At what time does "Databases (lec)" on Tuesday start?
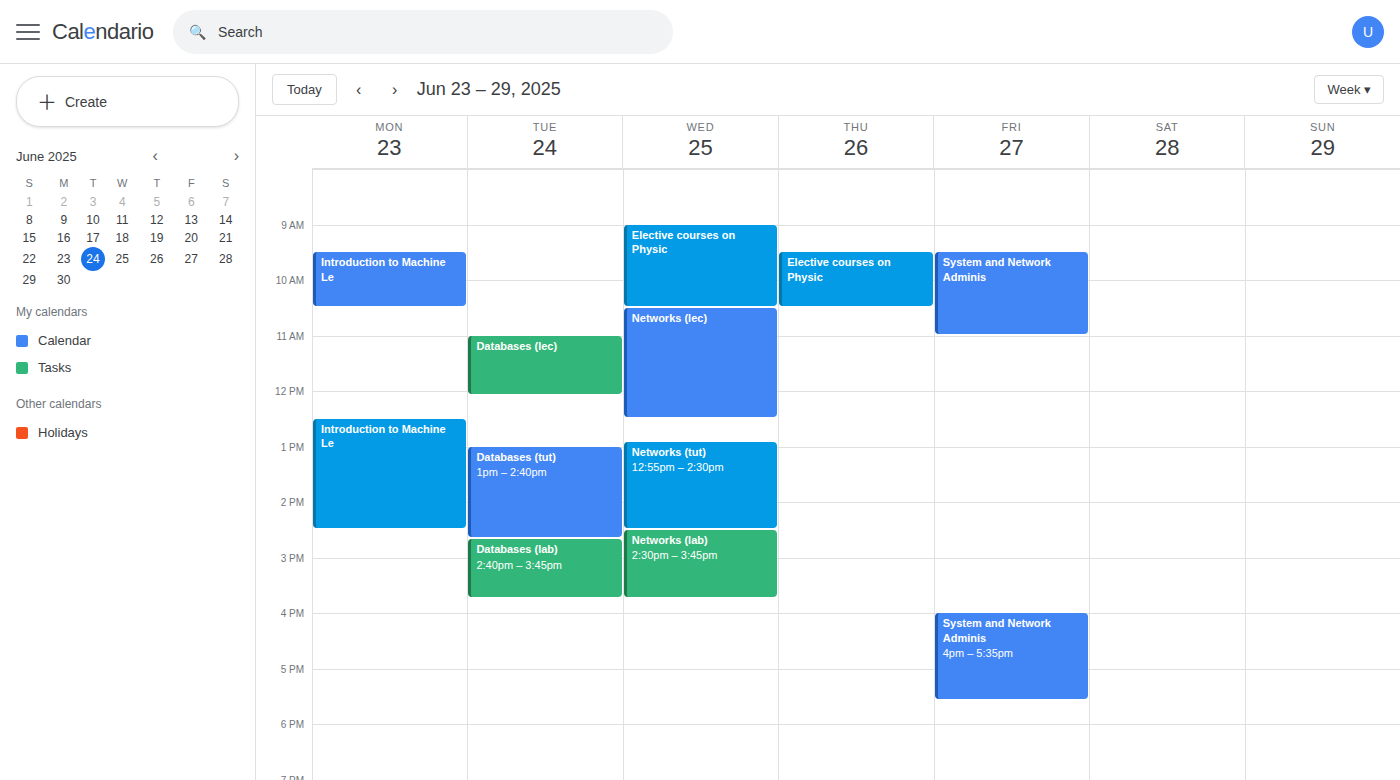
11:00 AM